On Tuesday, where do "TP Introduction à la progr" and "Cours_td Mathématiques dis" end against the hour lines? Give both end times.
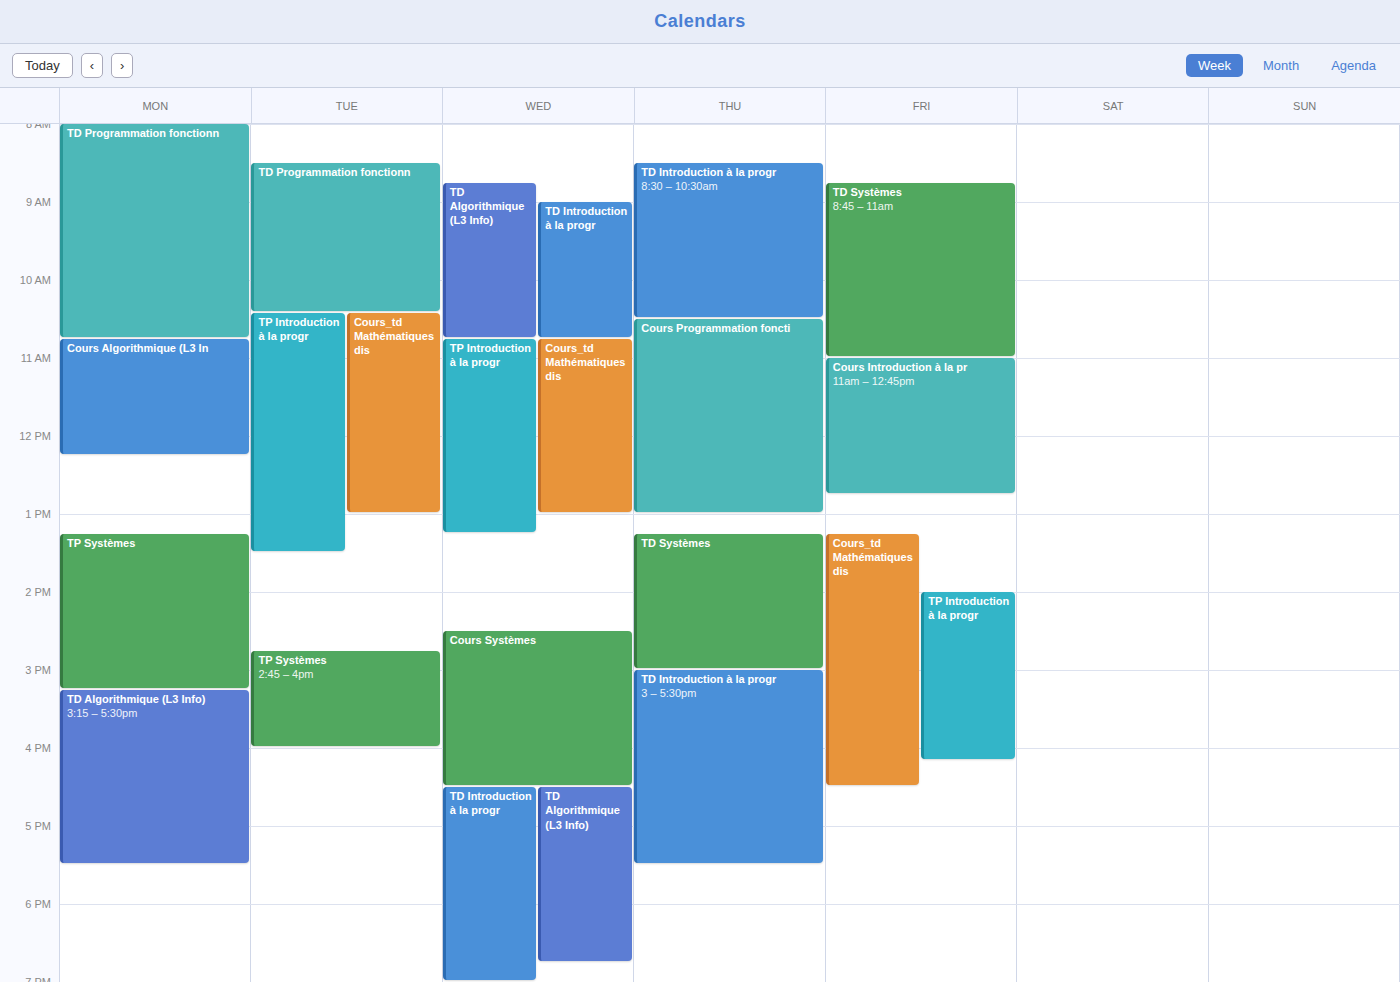
"TP Introduction à la progr": 1:30 PM, halfway between the 1 PM and 2 PM lines. "Cours_td Mathématiques dis": 1:00 PM, exactly on the 1 PM line.